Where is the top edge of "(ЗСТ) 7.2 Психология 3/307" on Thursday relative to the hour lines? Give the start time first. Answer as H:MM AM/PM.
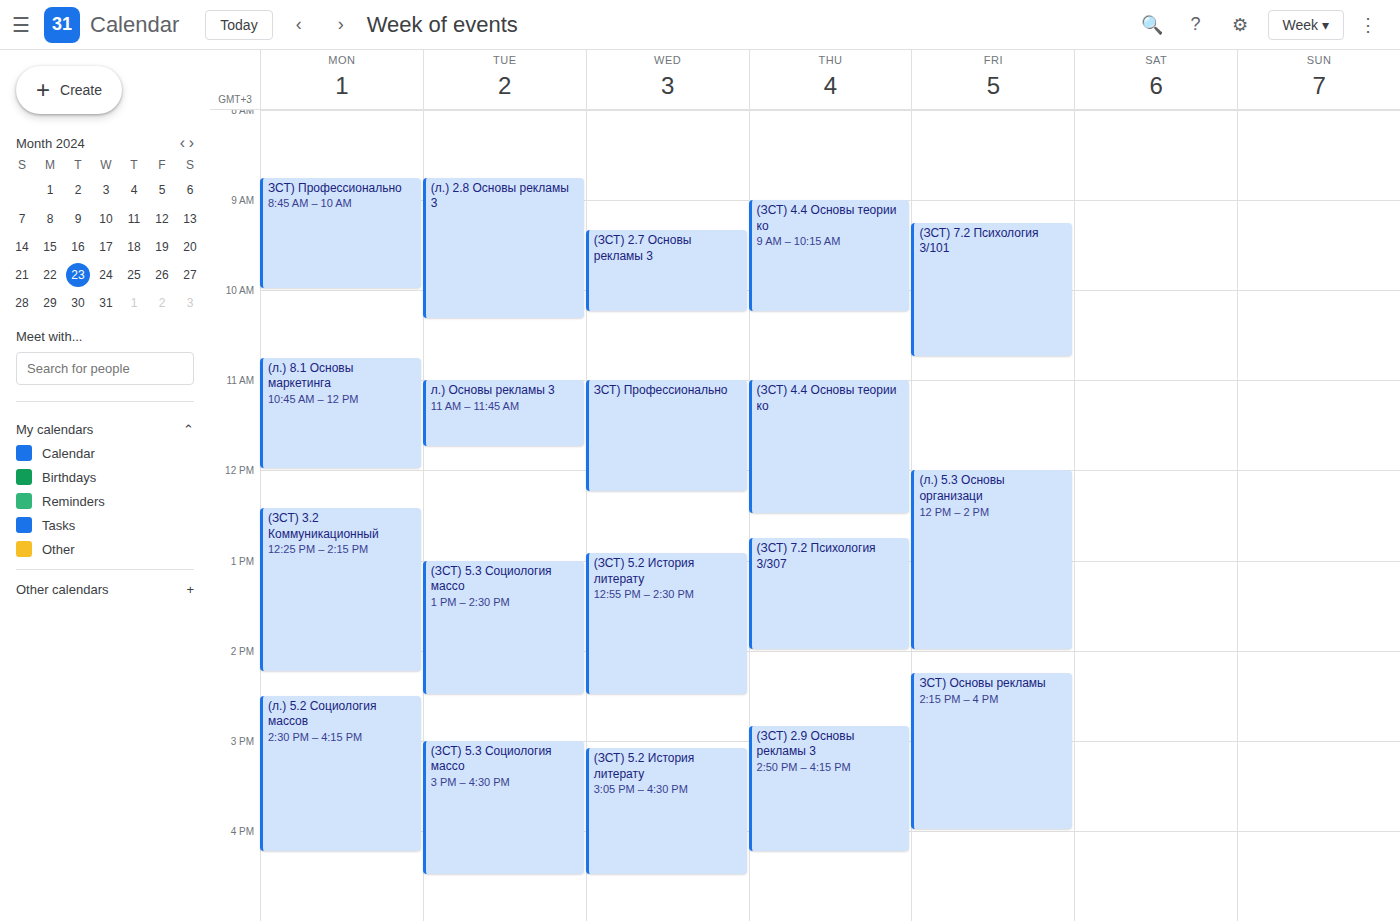
12:45 PM -- neither: three quarters of the way from the 12 PM line to the 1 PM line.